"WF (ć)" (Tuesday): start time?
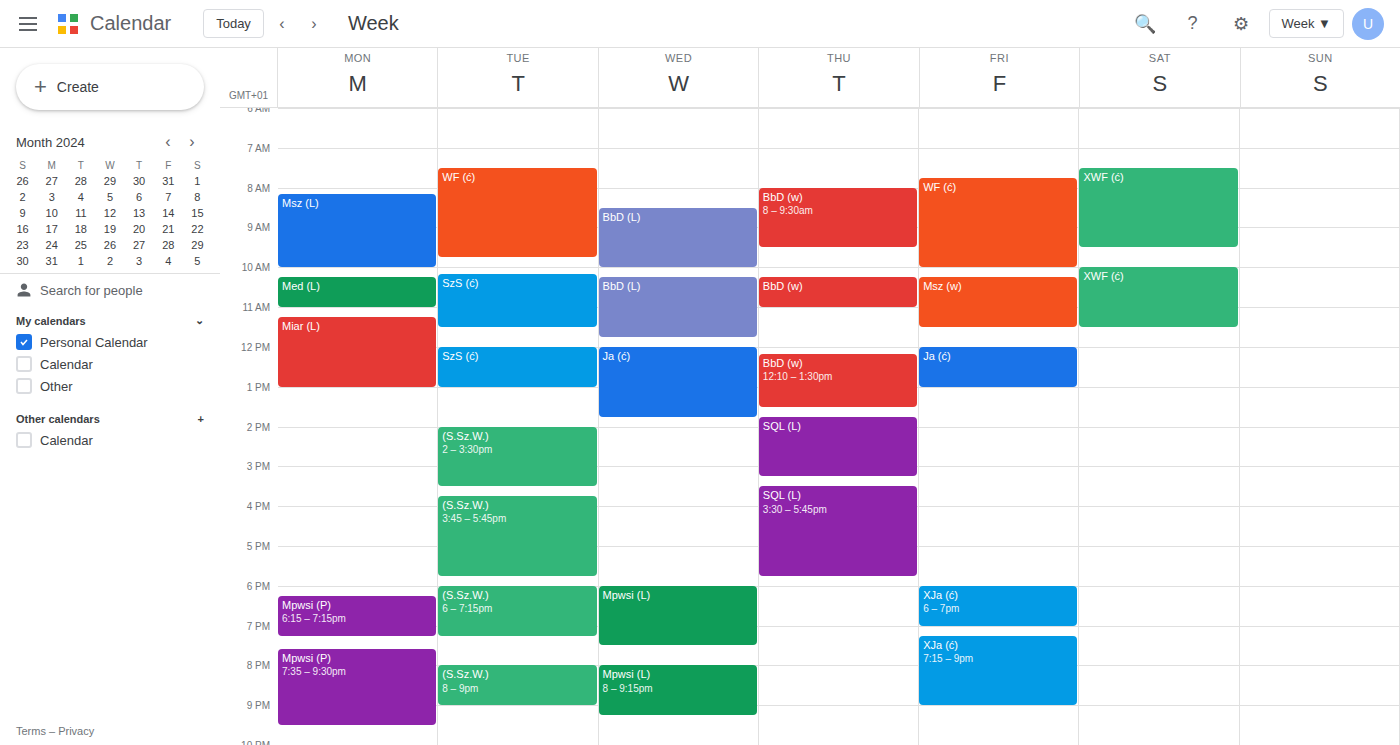
7:30 AM